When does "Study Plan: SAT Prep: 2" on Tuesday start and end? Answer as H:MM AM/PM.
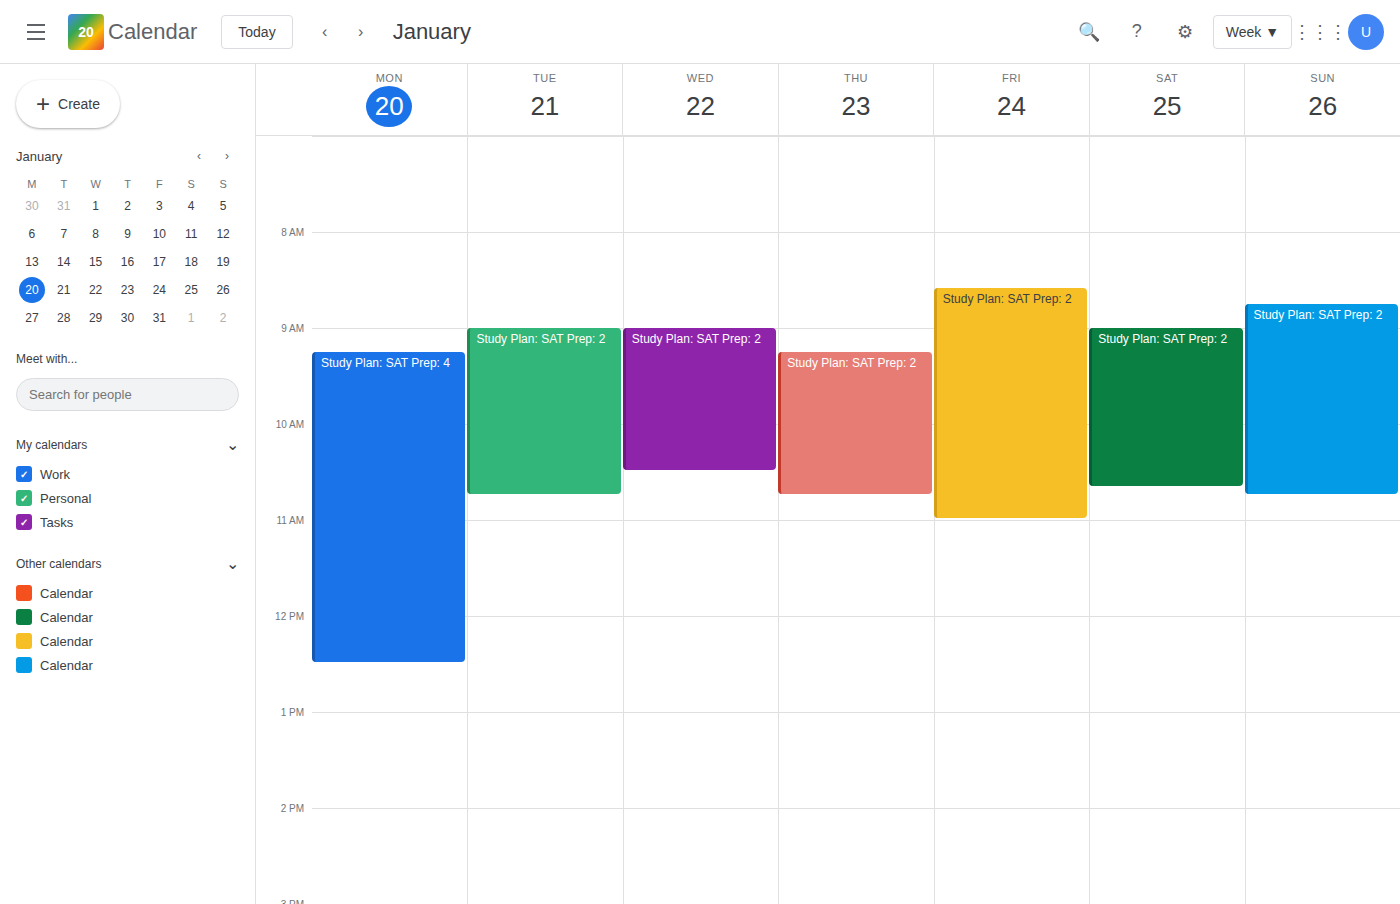
9:00 AM to 10:45 AM